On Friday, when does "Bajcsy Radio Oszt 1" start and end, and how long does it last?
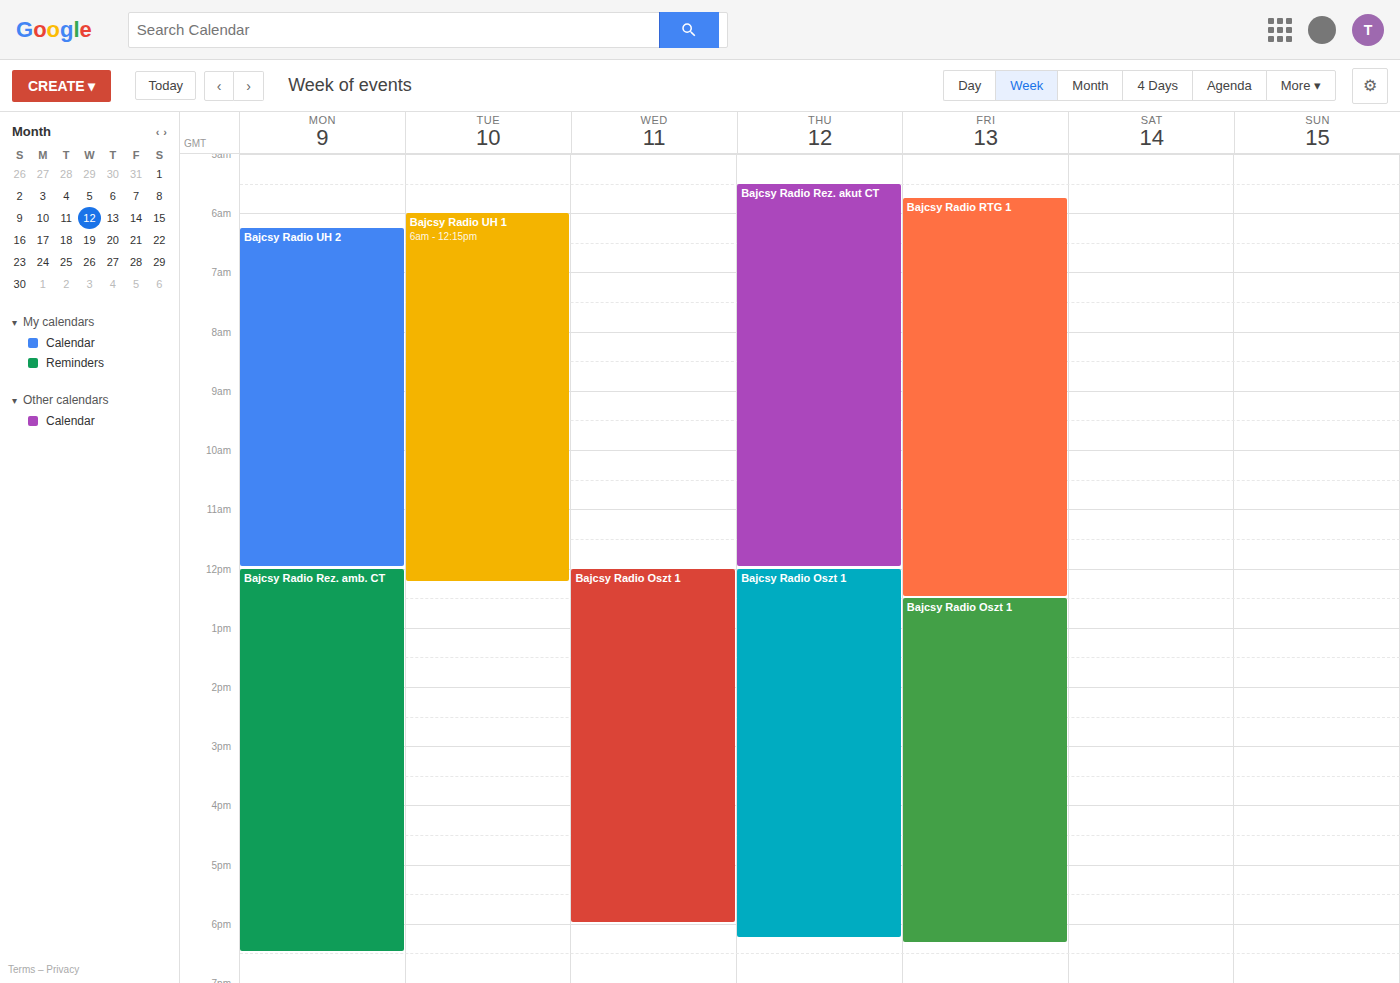
12:30 PM to 6:20 PM, 5 hours 50 minutes